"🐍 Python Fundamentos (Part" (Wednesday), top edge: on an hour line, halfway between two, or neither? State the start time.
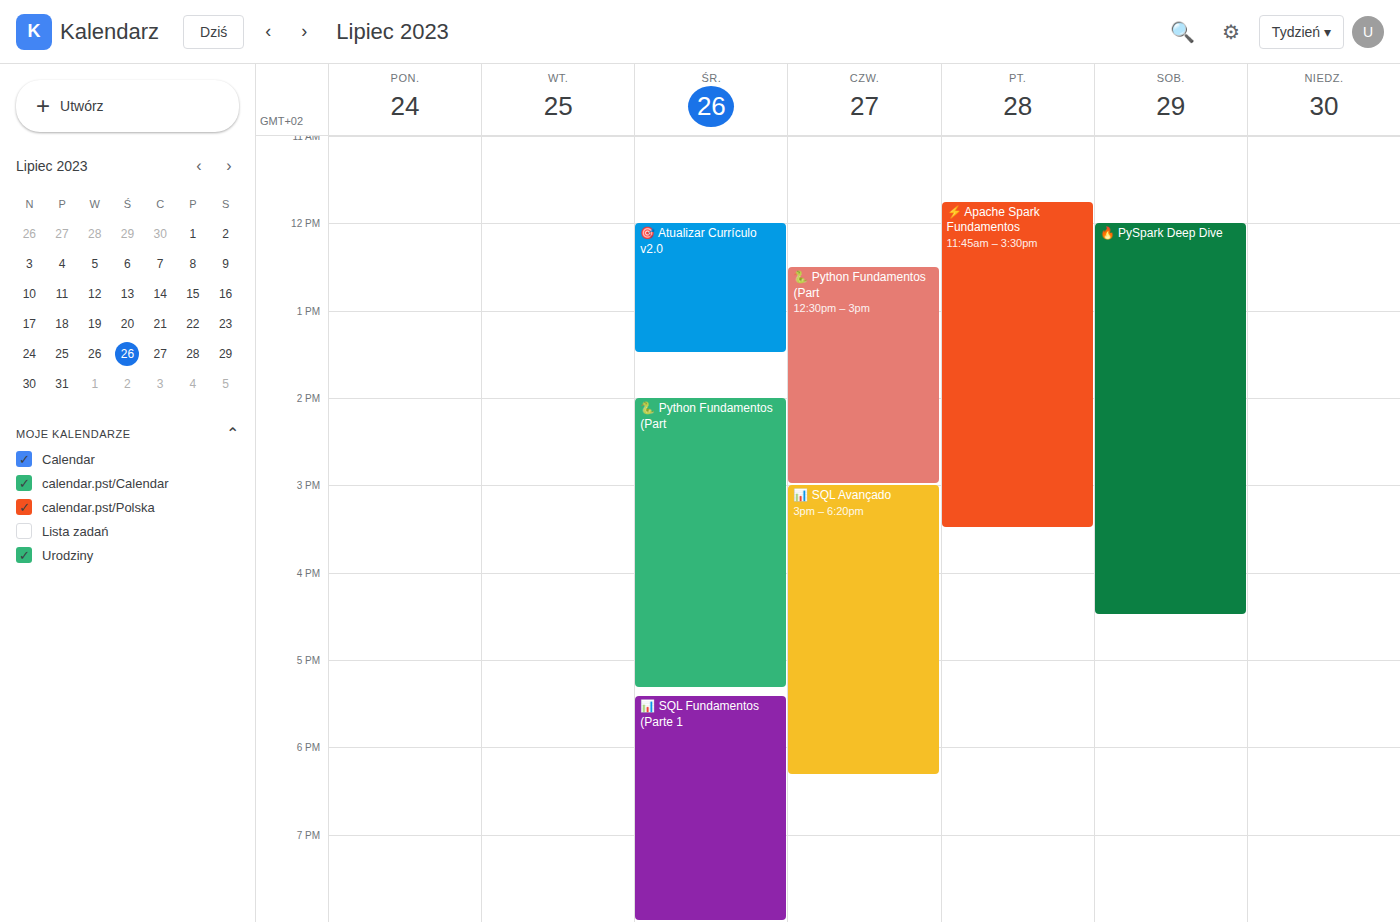
2:00 PM -- exactly on the 2 PM line.